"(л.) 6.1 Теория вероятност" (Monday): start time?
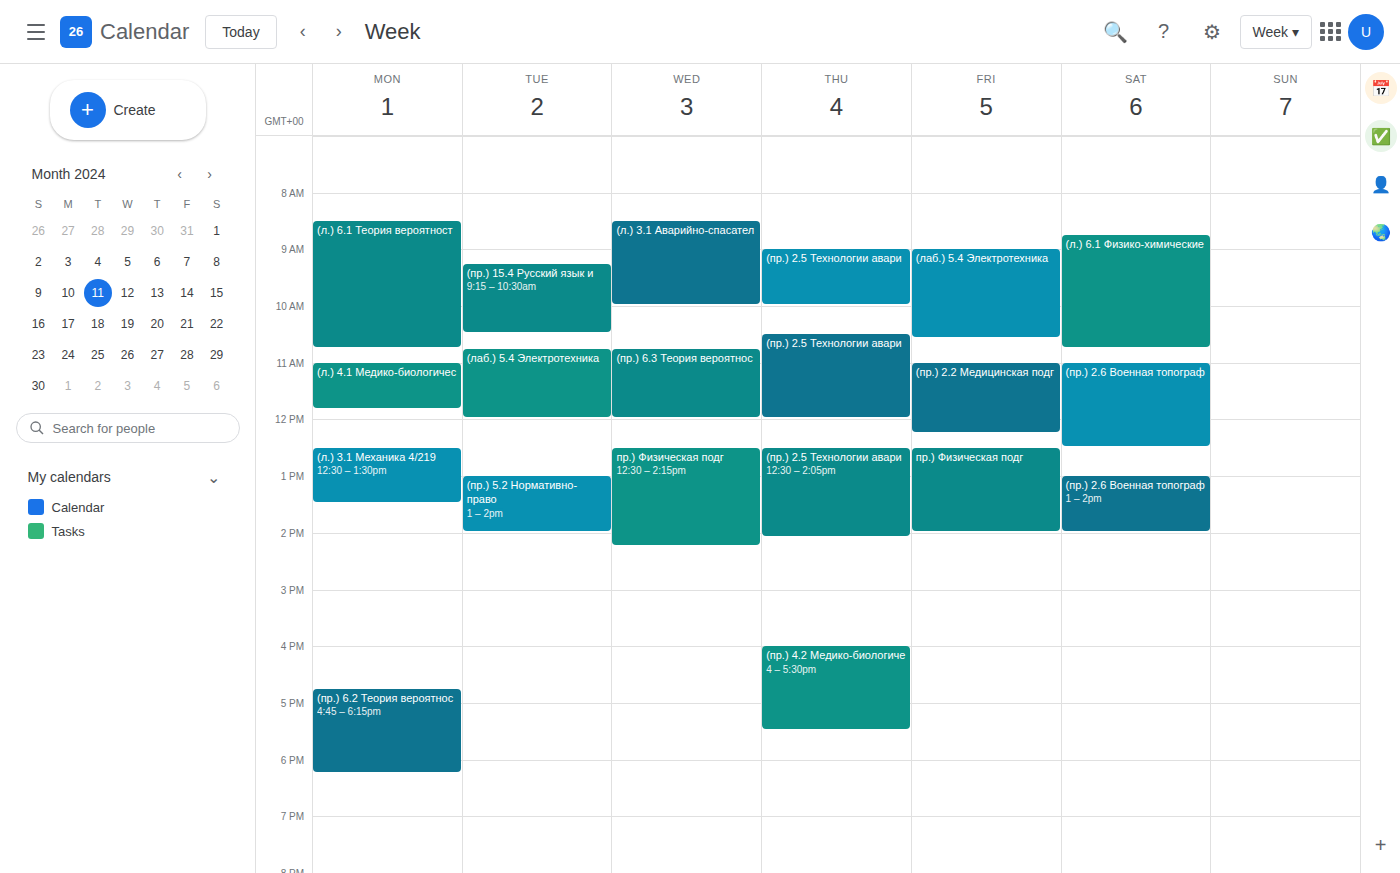
8:30 AM